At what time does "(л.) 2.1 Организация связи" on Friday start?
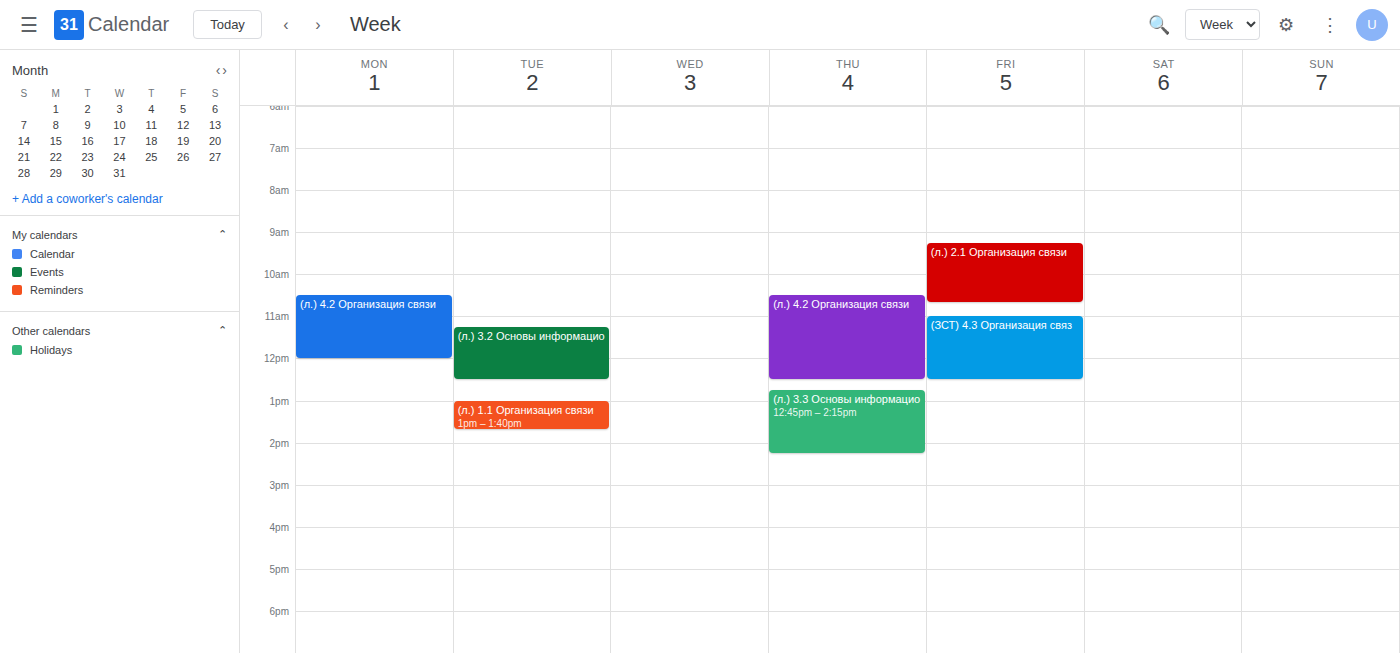
9:15 AM